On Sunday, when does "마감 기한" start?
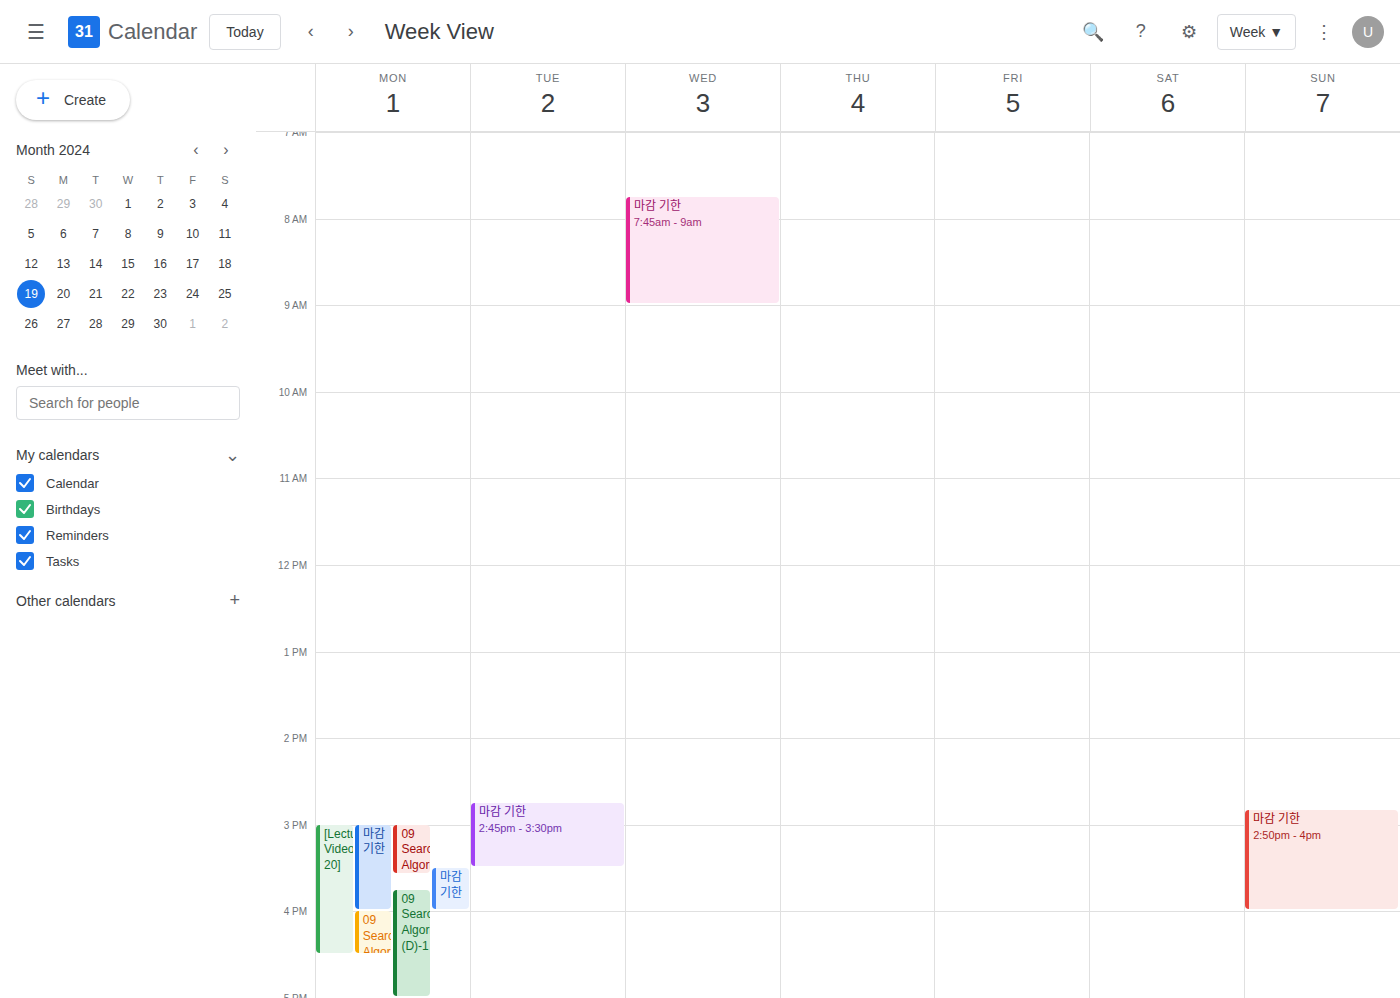
2:50 PM